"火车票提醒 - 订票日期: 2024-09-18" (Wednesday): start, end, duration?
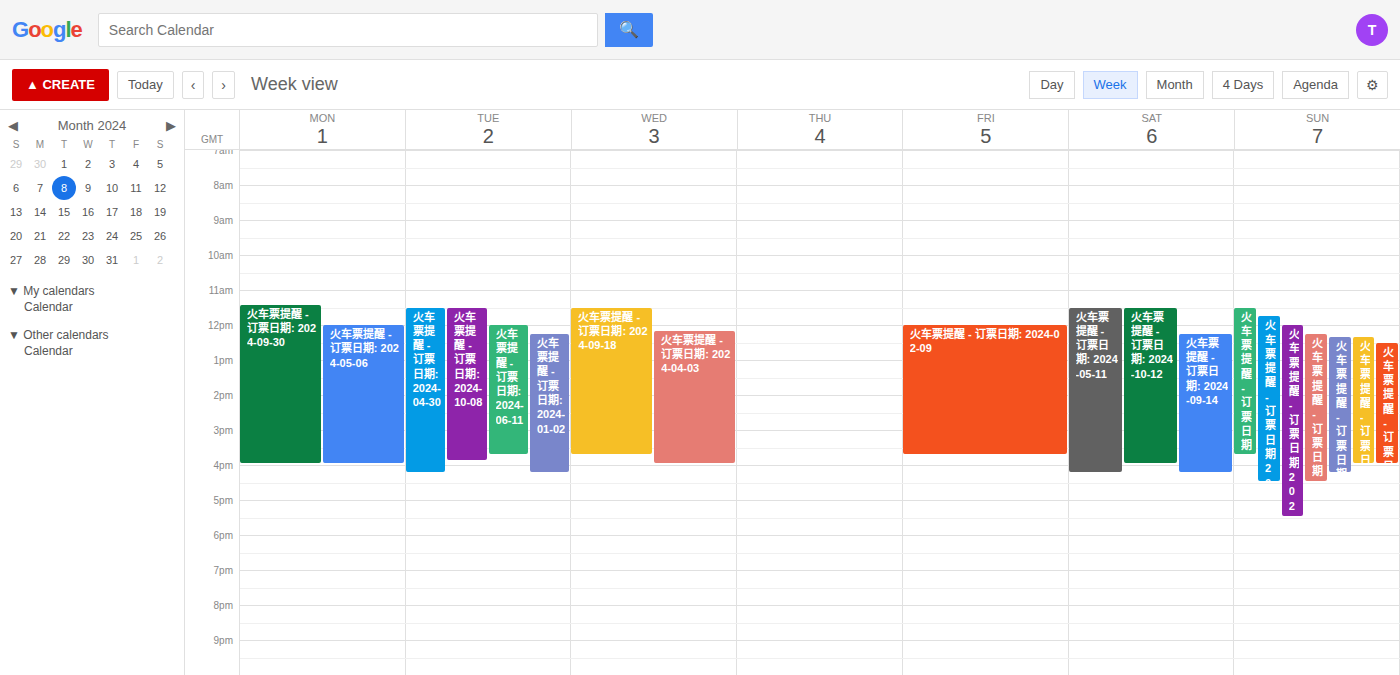
11:30 to 15:45, 4 hours 15 minutes